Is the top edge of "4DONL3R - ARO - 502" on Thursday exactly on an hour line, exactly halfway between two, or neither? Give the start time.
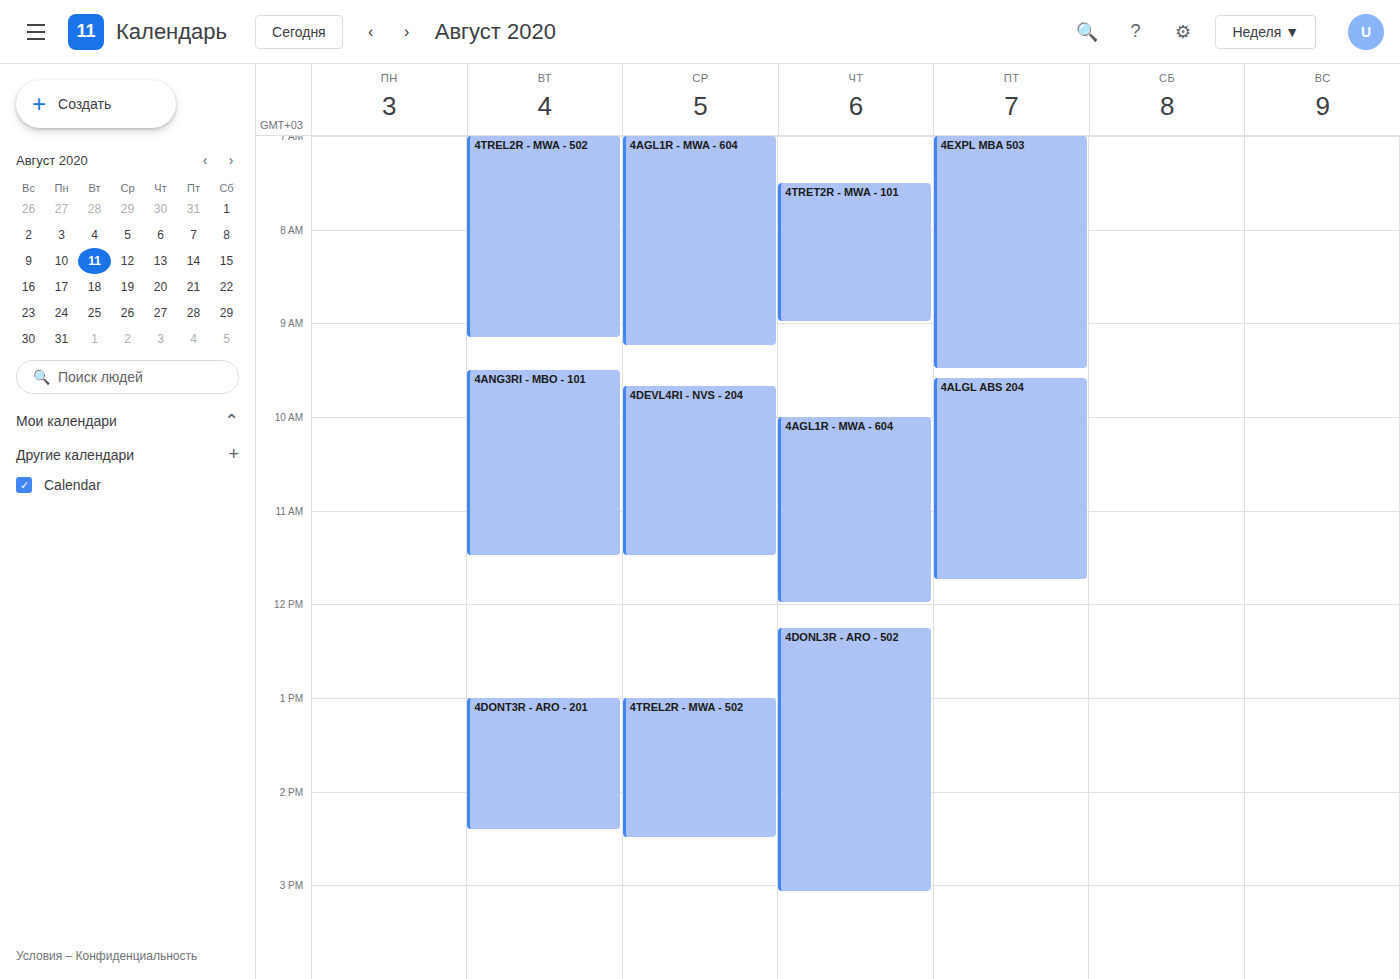
12:15 -- neither: a quarter of the way from the 12:00 line to the 13:00 line.